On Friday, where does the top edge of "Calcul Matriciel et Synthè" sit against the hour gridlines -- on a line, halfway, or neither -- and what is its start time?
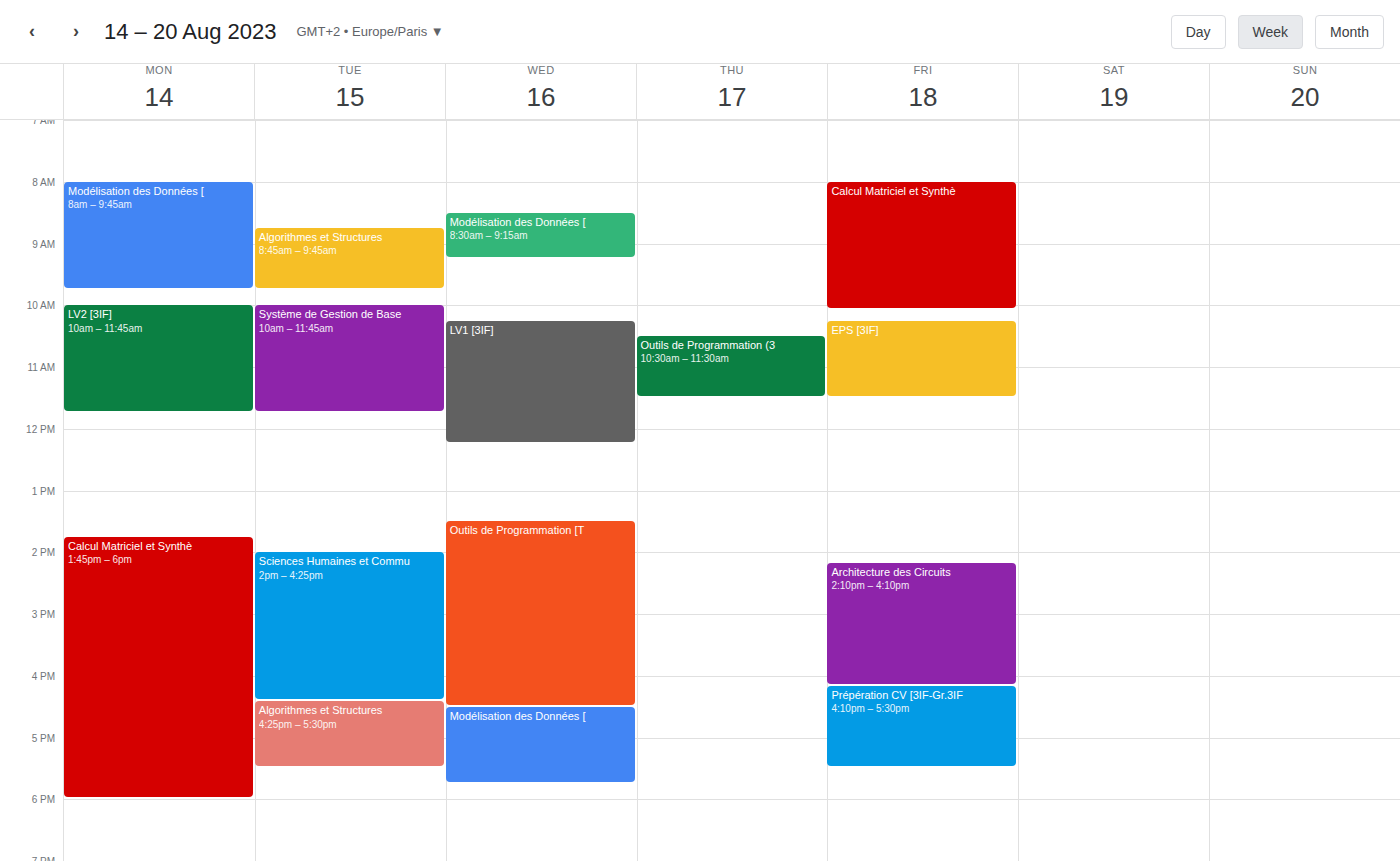
8:00 AM -- exactly on the 8 AM line.